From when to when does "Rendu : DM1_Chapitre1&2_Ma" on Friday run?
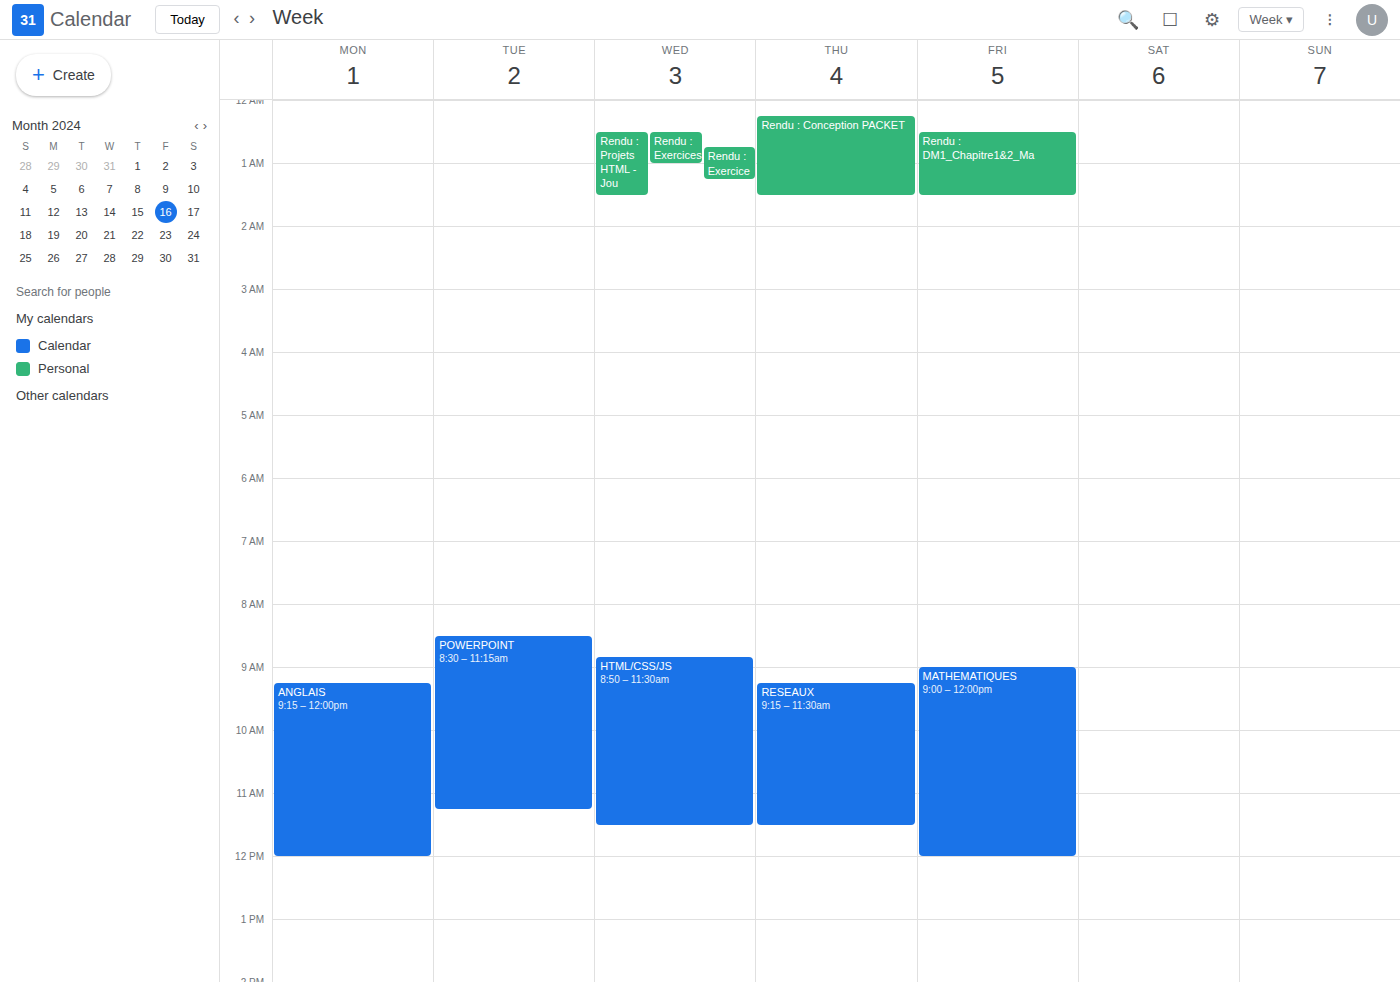
12:30 AM to 1:30 AM